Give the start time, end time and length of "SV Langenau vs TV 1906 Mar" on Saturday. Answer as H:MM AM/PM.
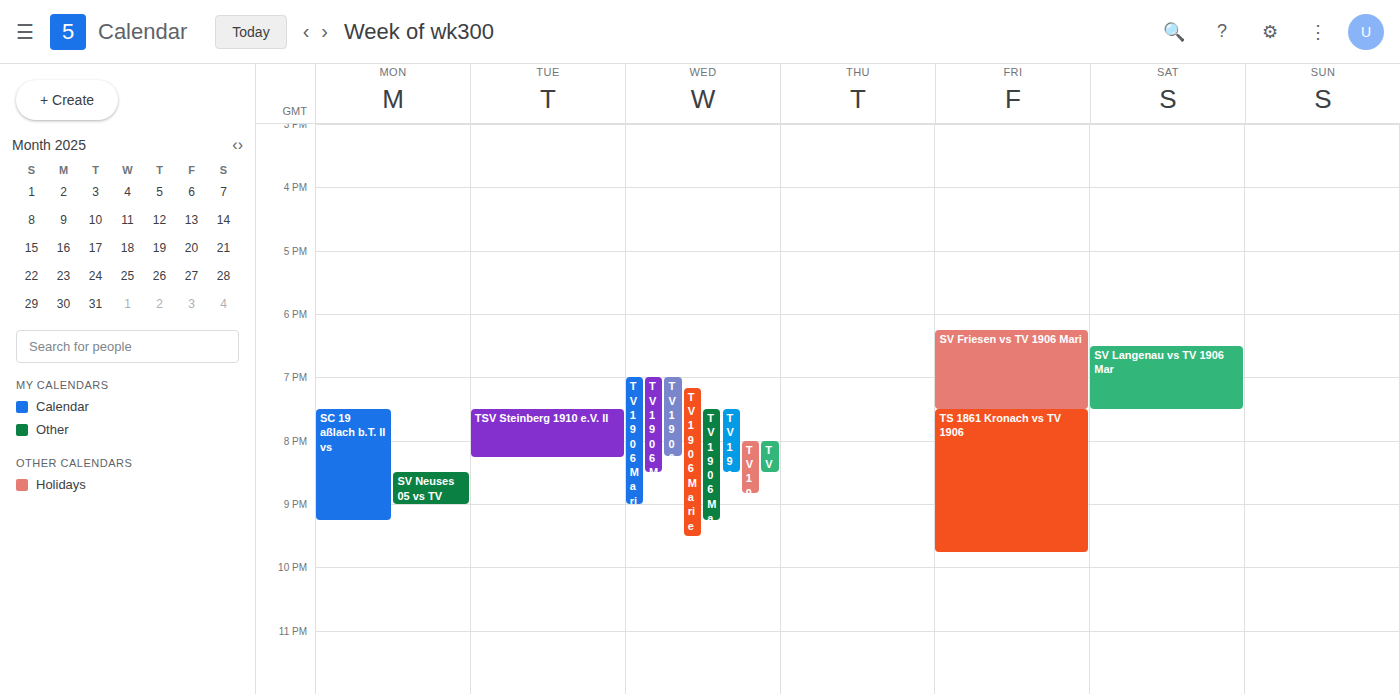
6:30 PM to 7:30 PM, 1 hour